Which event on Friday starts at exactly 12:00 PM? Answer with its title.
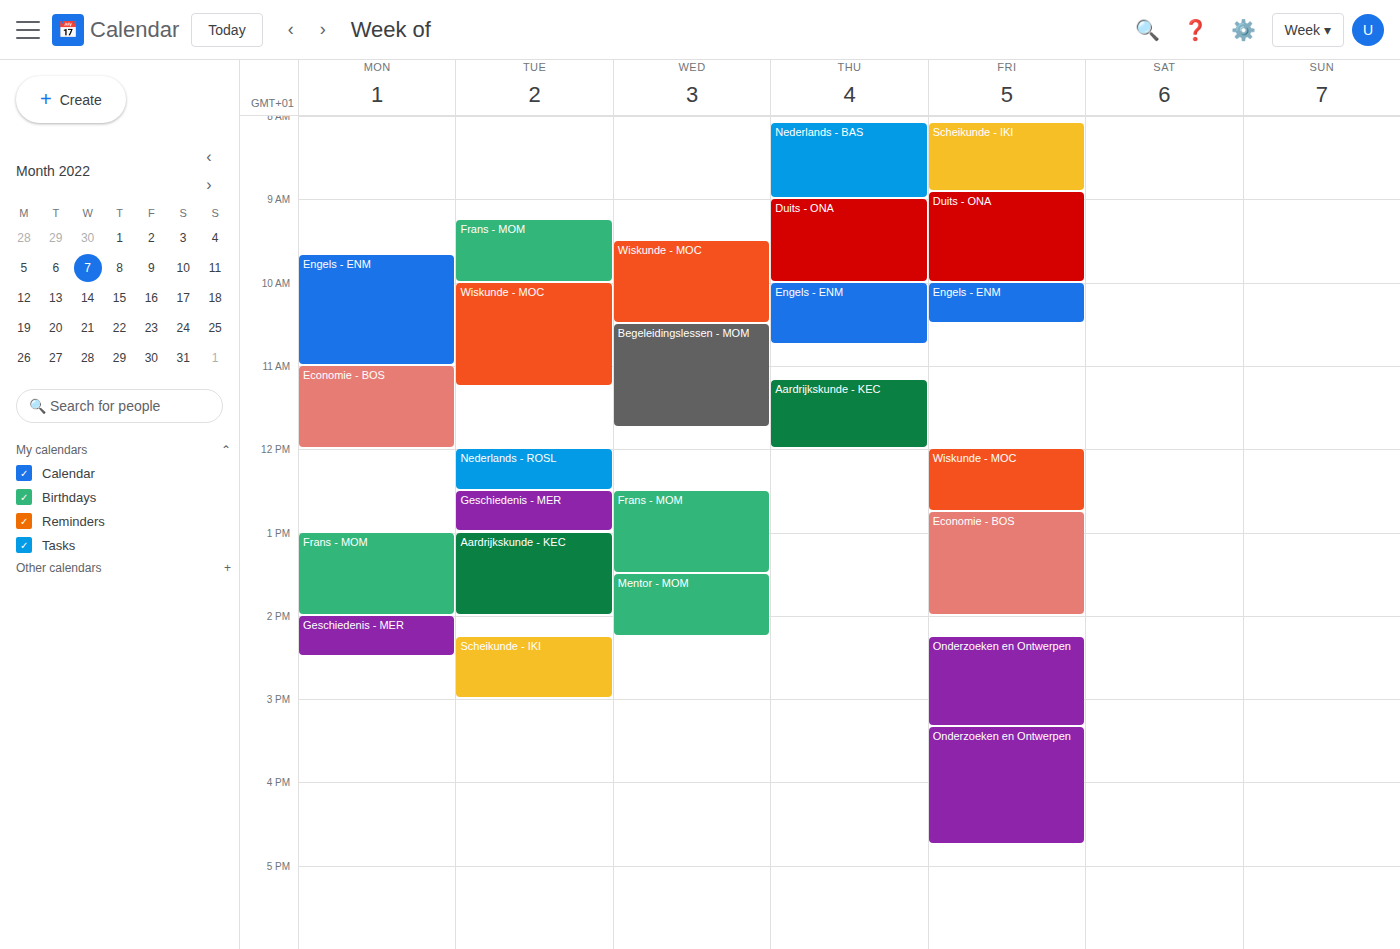
"Wiskunde - MOC"